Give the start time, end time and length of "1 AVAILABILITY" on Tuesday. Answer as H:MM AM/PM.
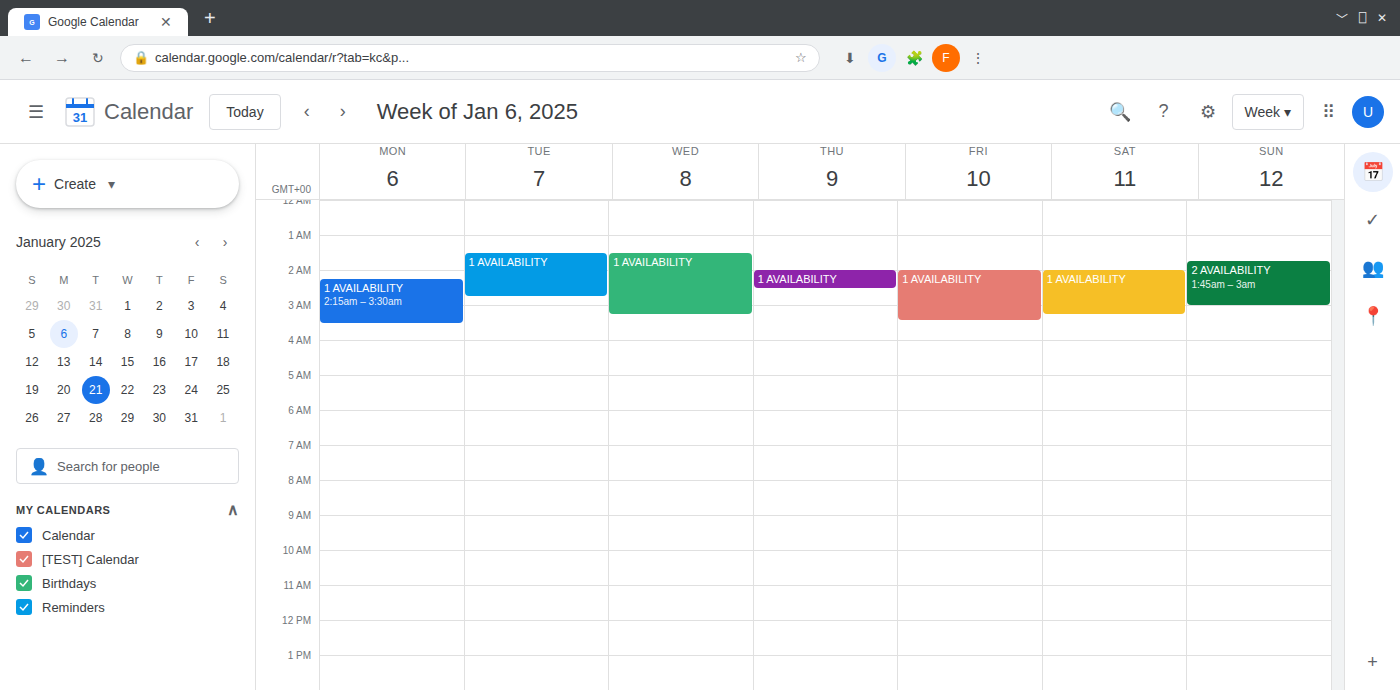
1:30 AM to 2:45 AM, 1 hour 15 minutes